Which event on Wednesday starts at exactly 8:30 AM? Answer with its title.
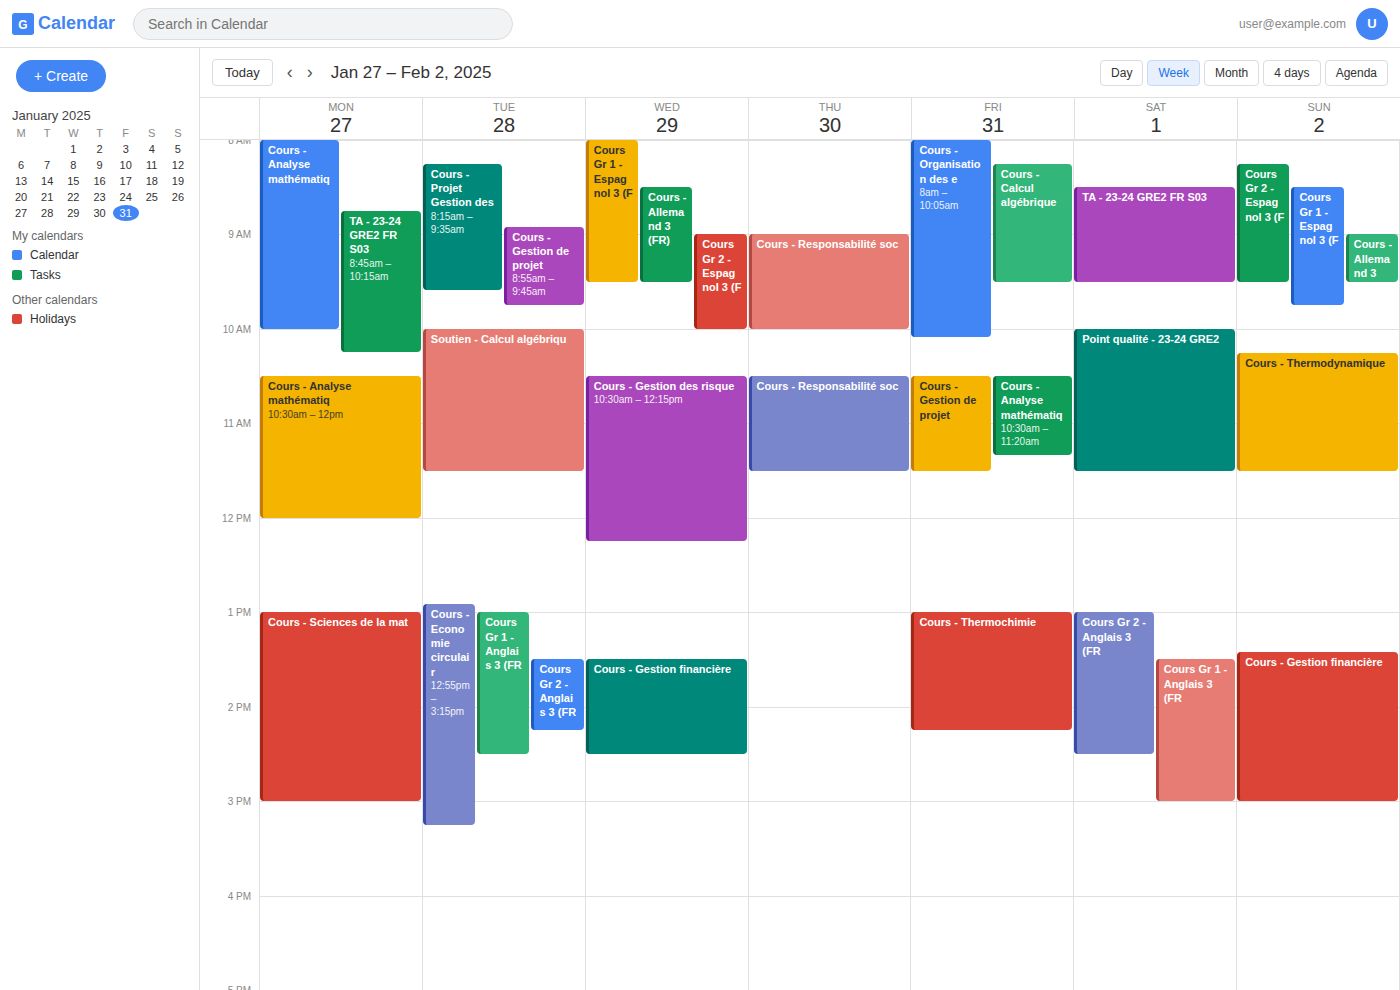
"Cours - Allemand 3 (FR)"